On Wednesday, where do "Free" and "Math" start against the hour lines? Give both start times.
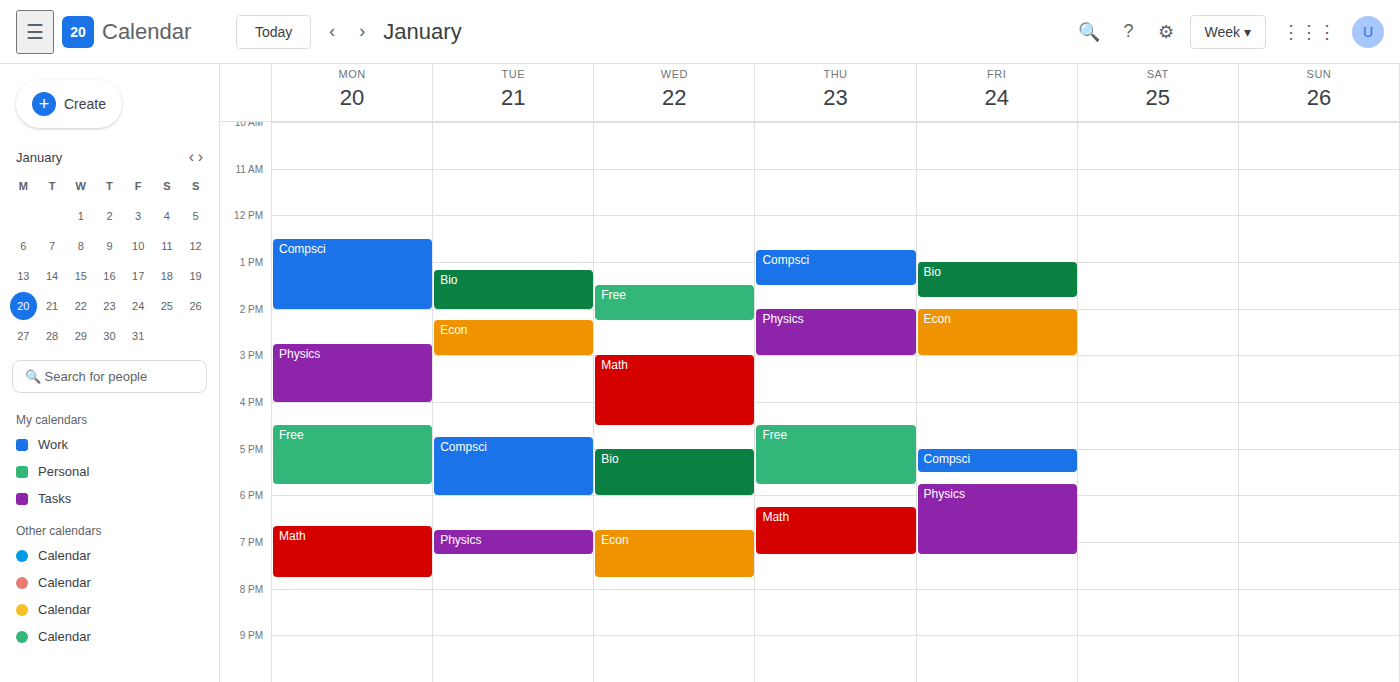
"Free": 1:30 PM, halfway between the 1 PM and 2 PM lines. "Math": 3:00 PM, exactly on the 3 PM line.